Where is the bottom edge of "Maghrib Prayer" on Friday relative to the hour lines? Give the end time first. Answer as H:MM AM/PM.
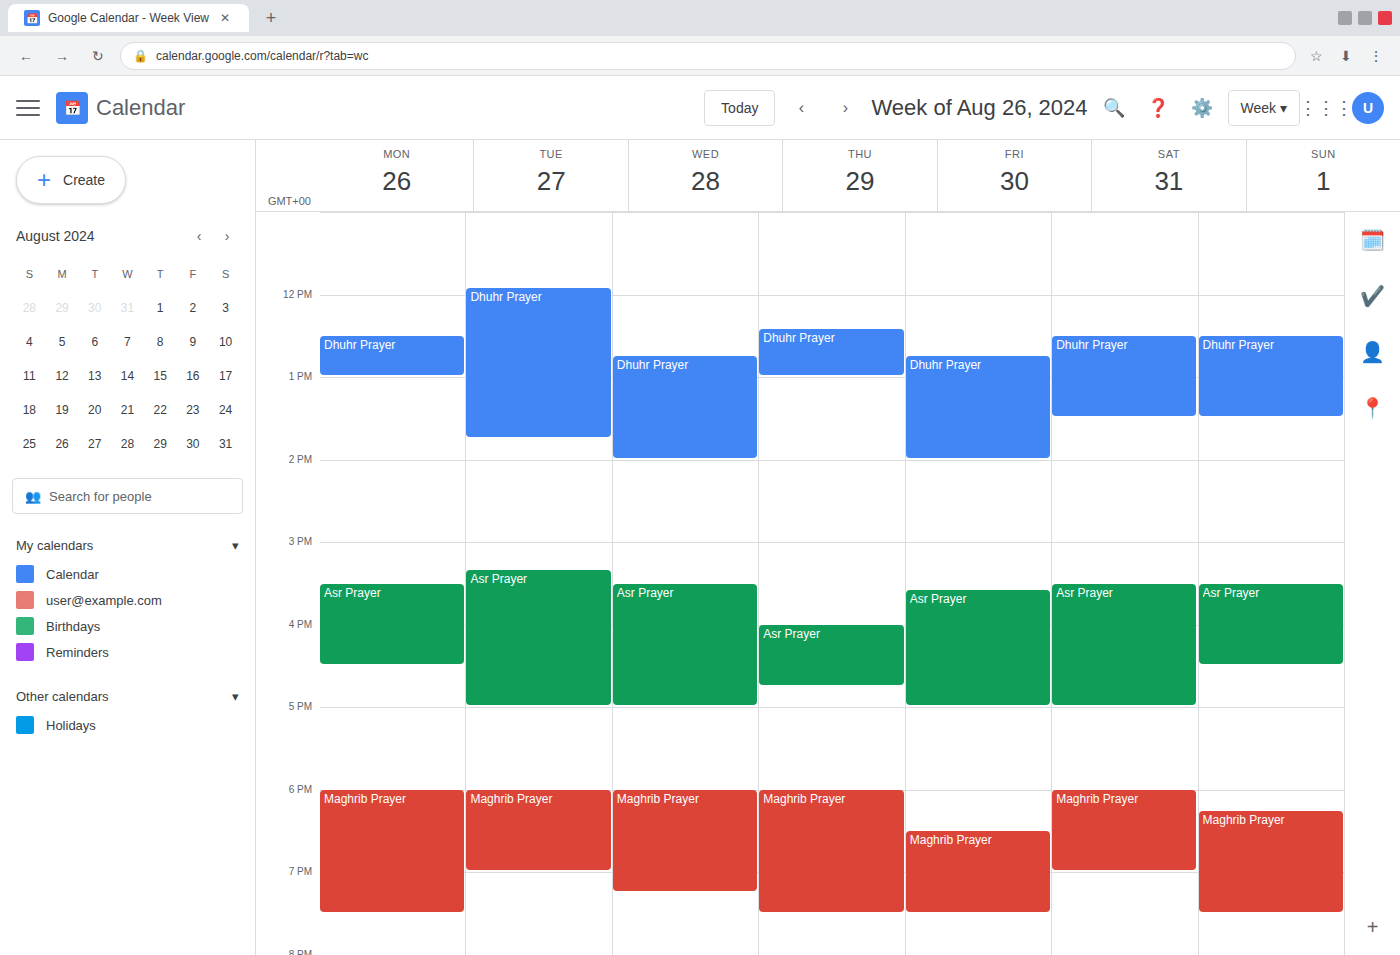
7:30 PM -- halfway between the 7 PM and 8 PM lines.